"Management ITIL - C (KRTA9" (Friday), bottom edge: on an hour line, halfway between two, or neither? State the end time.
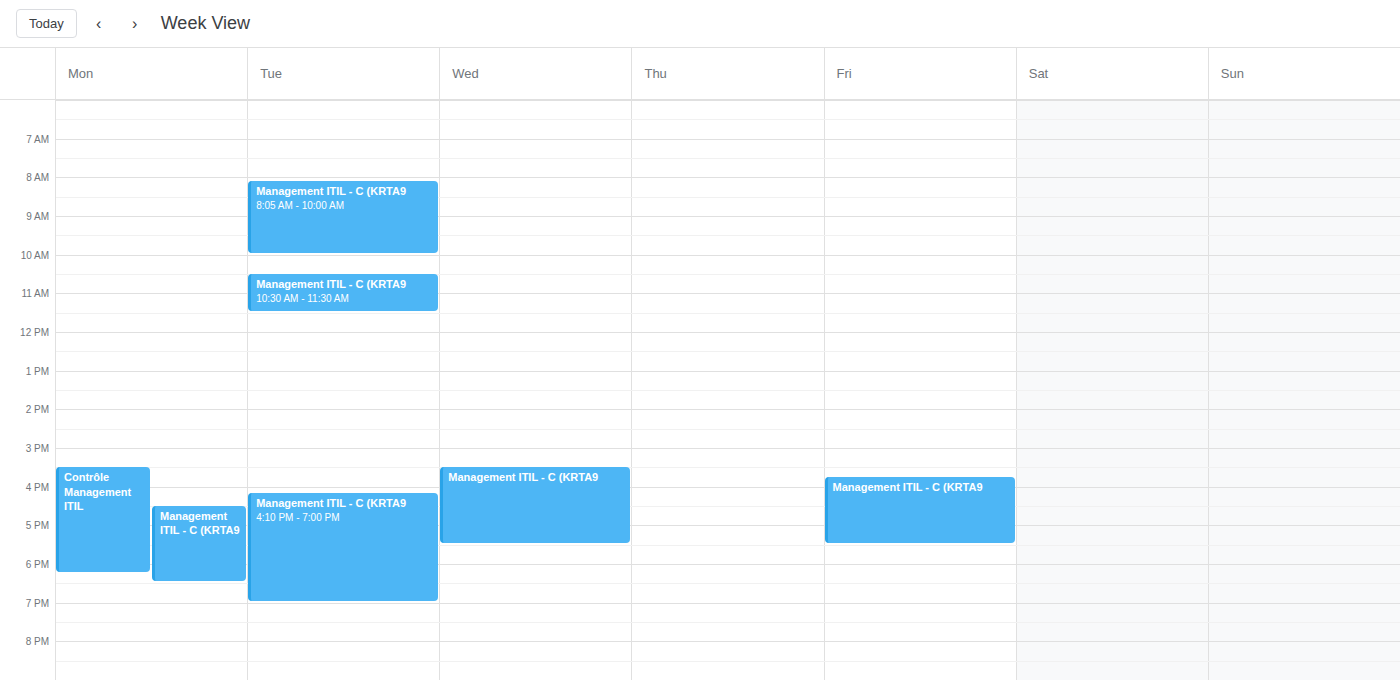
5:30 PM -- halfway between the 5 PM and 6 PM lines.